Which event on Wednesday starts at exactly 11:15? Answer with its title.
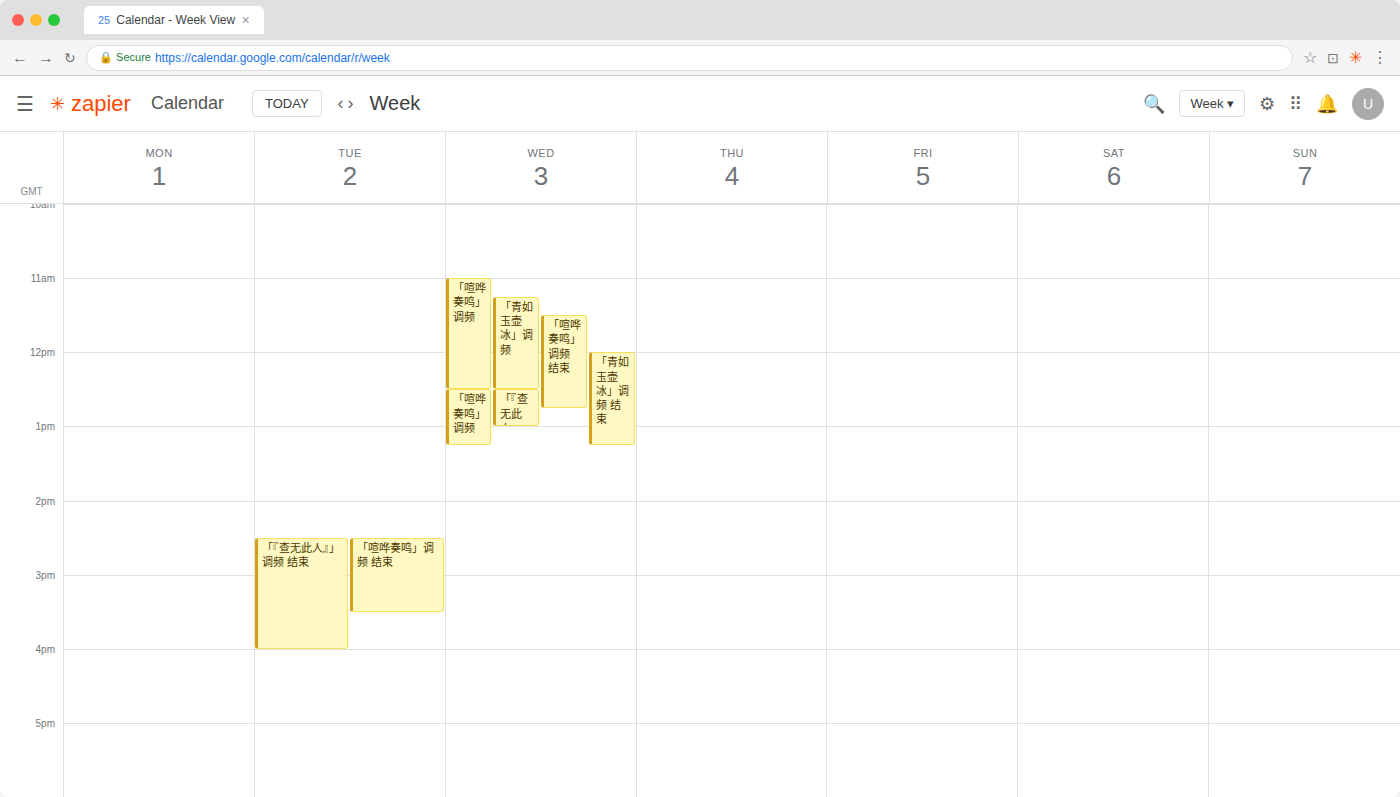
"「青如玉壶冰」调频"